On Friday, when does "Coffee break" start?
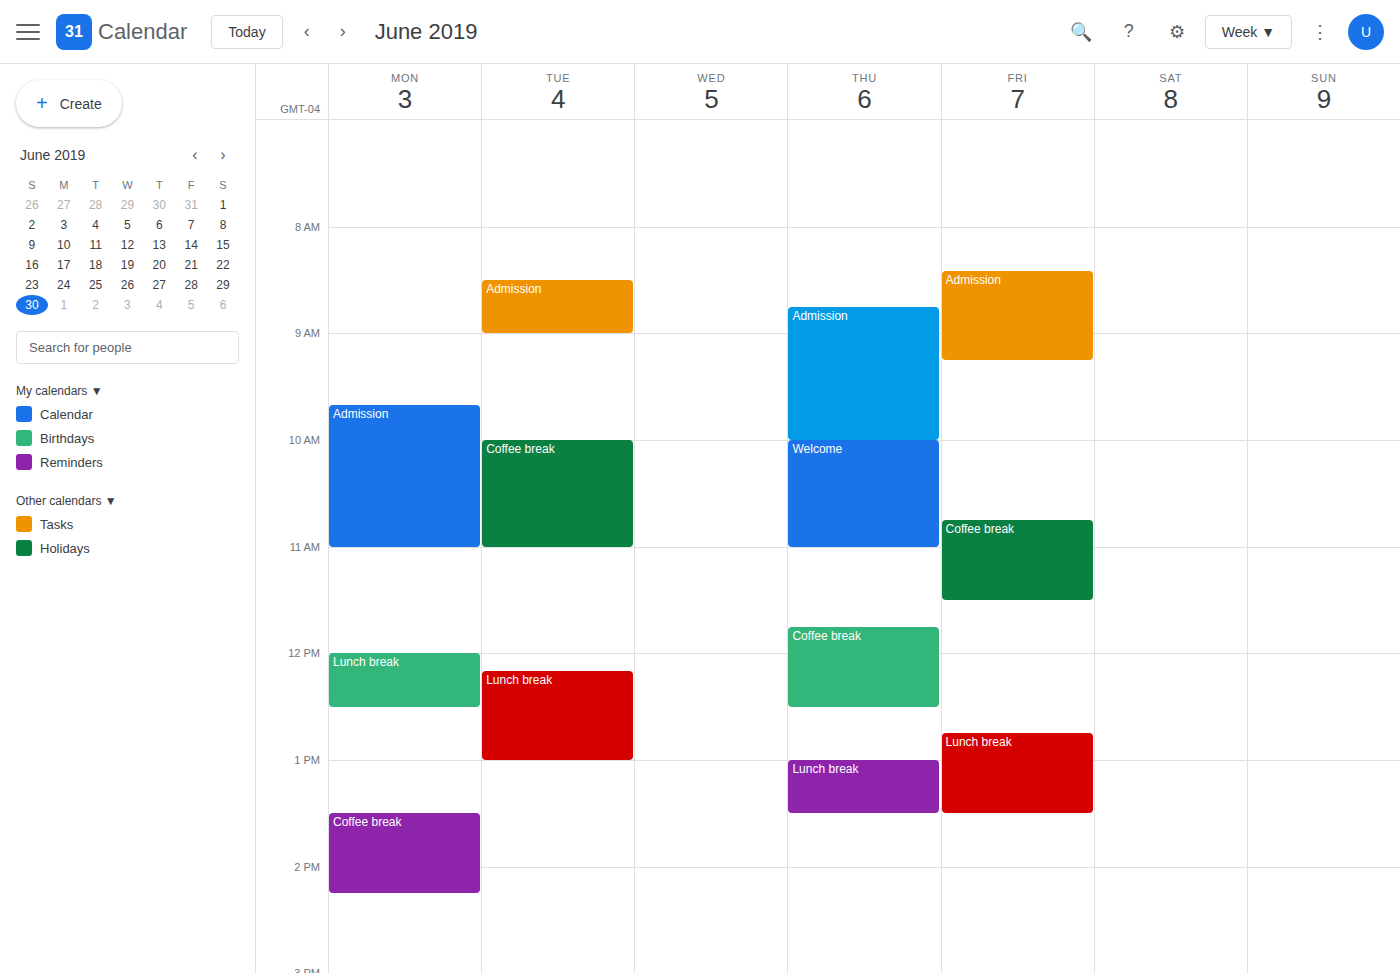
10:45 AM